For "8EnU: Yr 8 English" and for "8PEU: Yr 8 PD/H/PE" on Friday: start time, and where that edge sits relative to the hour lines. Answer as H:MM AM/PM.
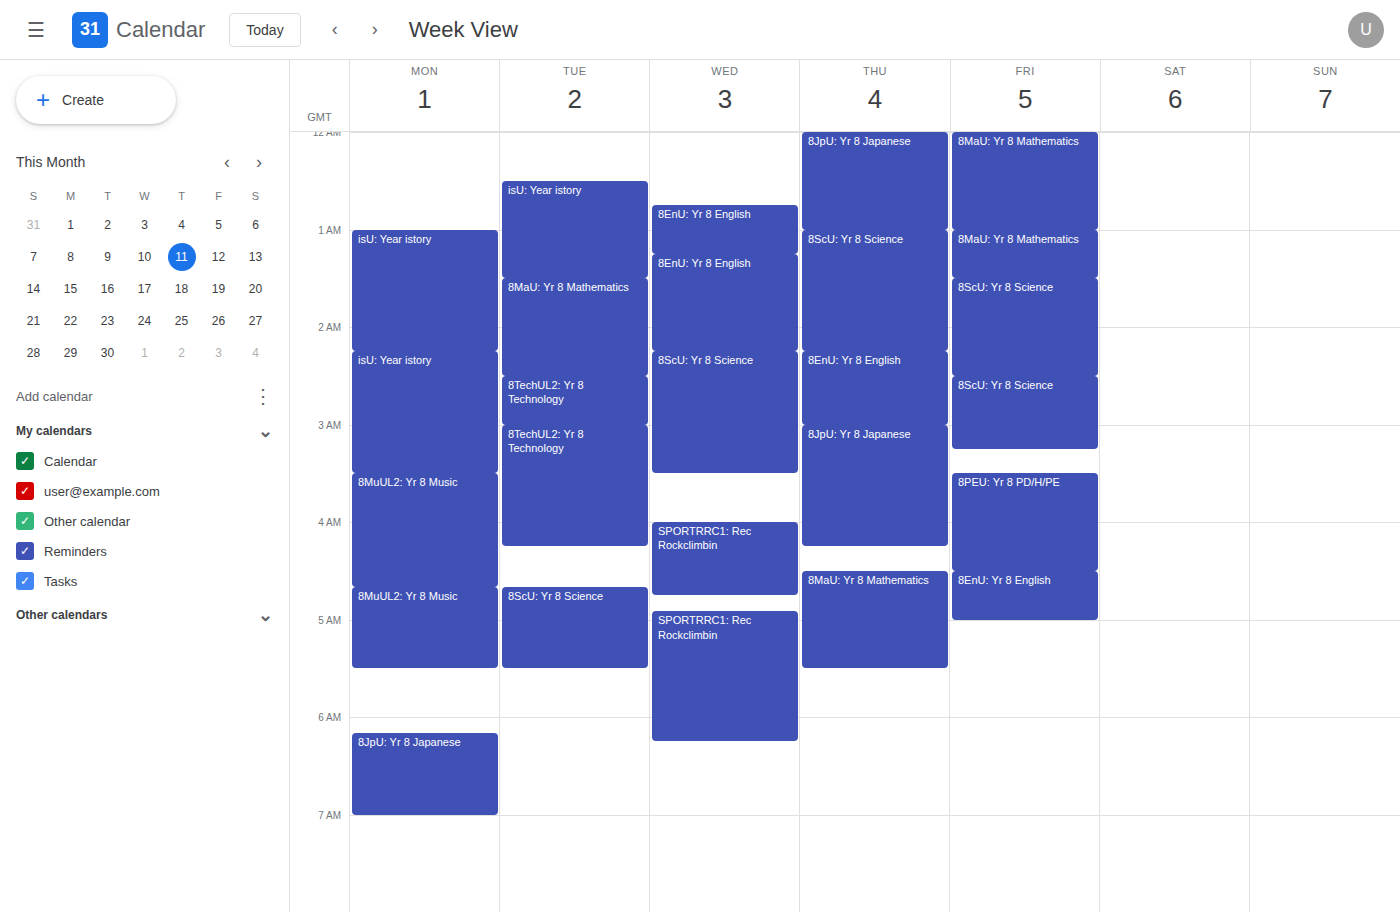
"8EnU: Yr 8 English": 4:30 AM, halfway between the 4 AM and 5 AM lines. "8PEU: Yr 8 PD/H/PE": 3:30 AM, halfway between the 3 AM and 4 AM lines.